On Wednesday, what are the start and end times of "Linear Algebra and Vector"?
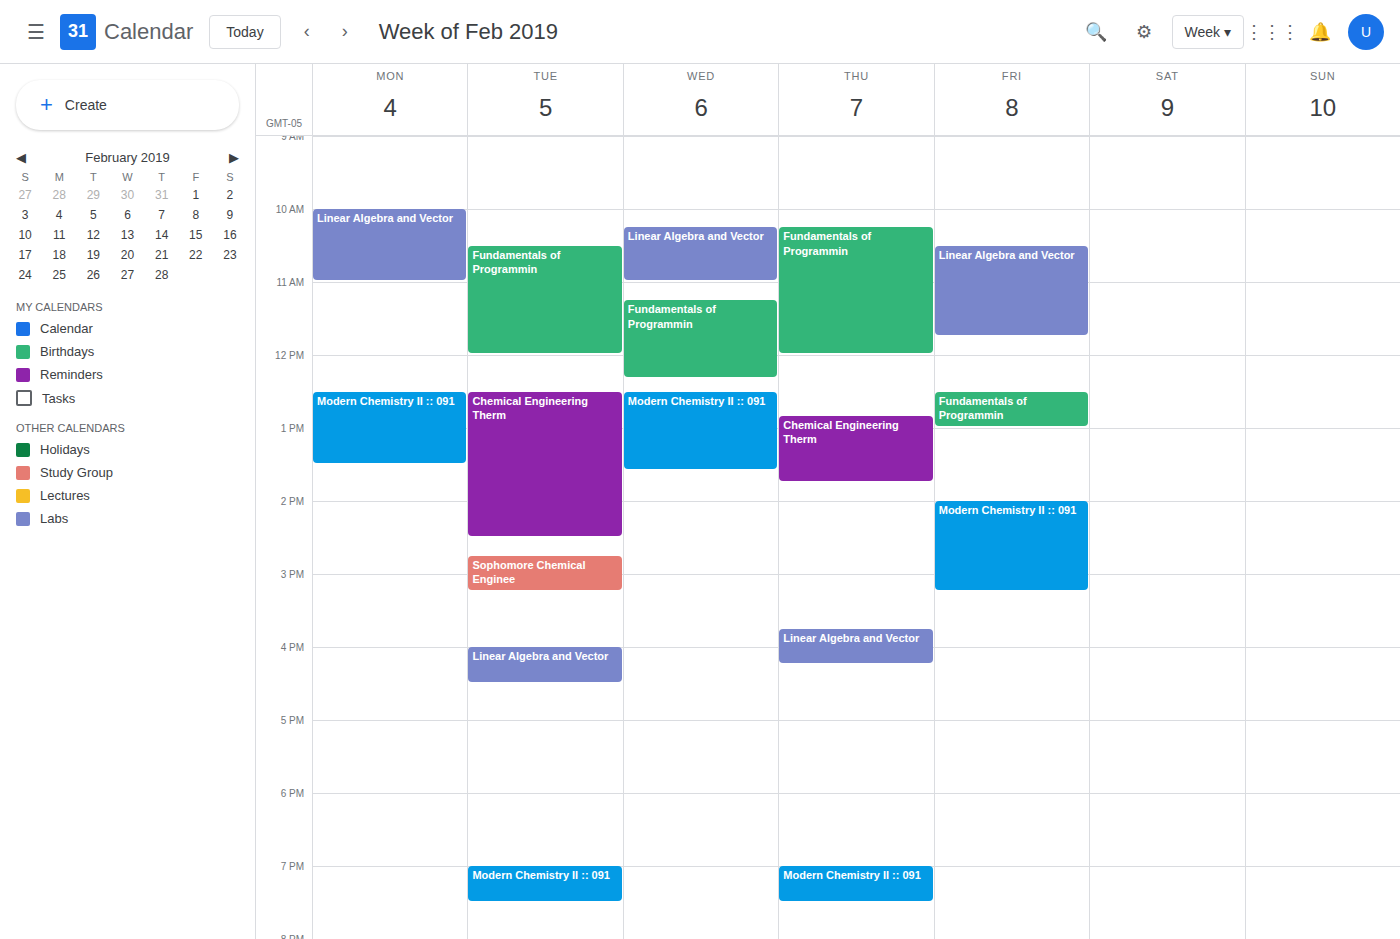
10:15 AM to 11:00 AM